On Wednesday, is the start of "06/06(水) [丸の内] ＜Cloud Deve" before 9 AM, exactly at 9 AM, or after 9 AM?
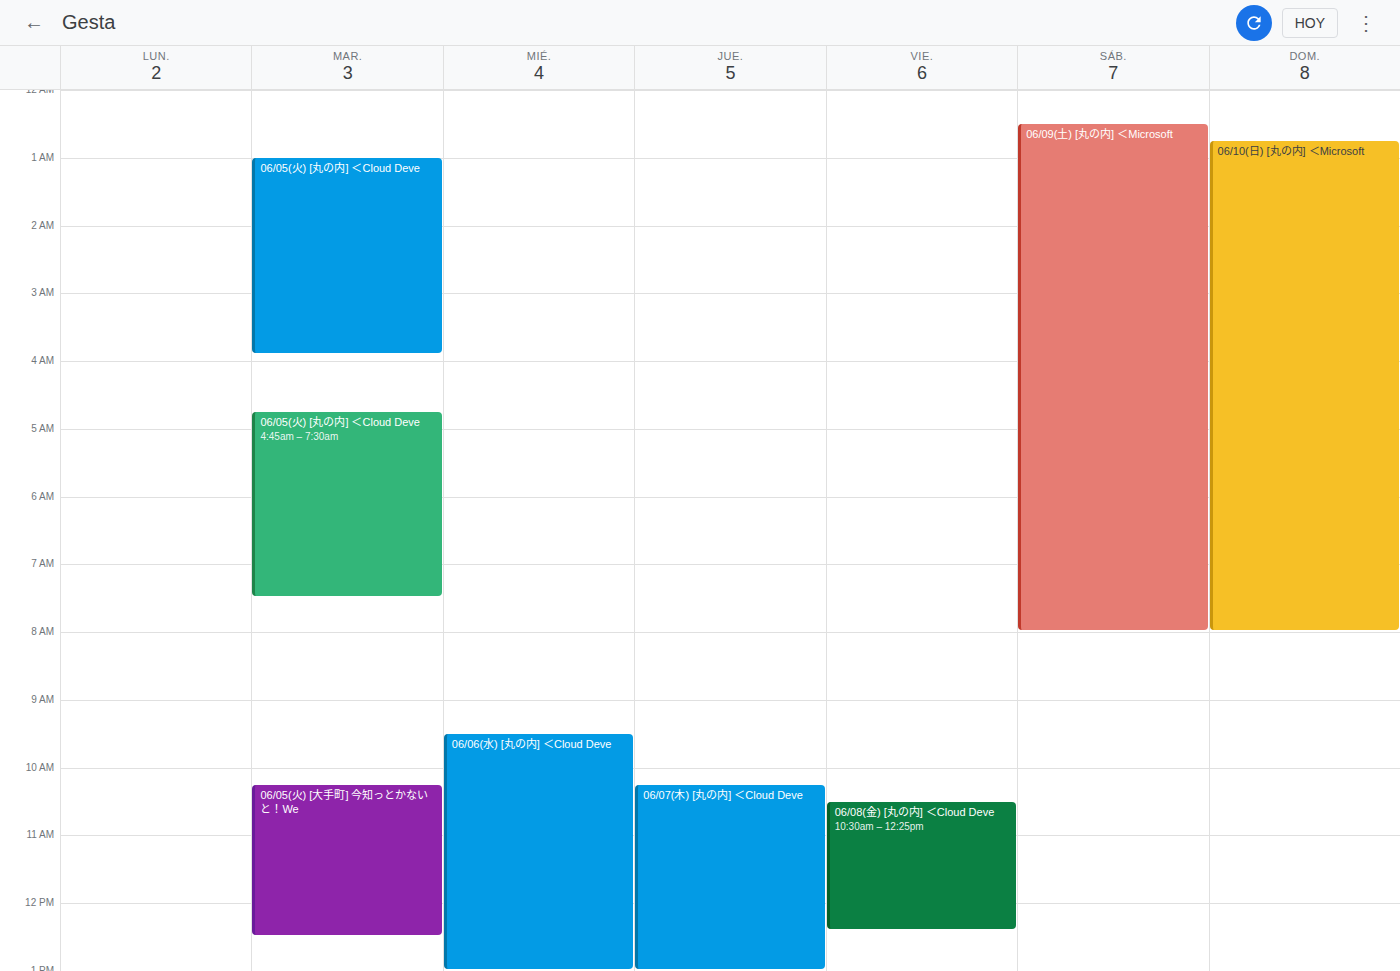
9:30 AM -- after 9 AM, 30 minutes below the 9 AM line.